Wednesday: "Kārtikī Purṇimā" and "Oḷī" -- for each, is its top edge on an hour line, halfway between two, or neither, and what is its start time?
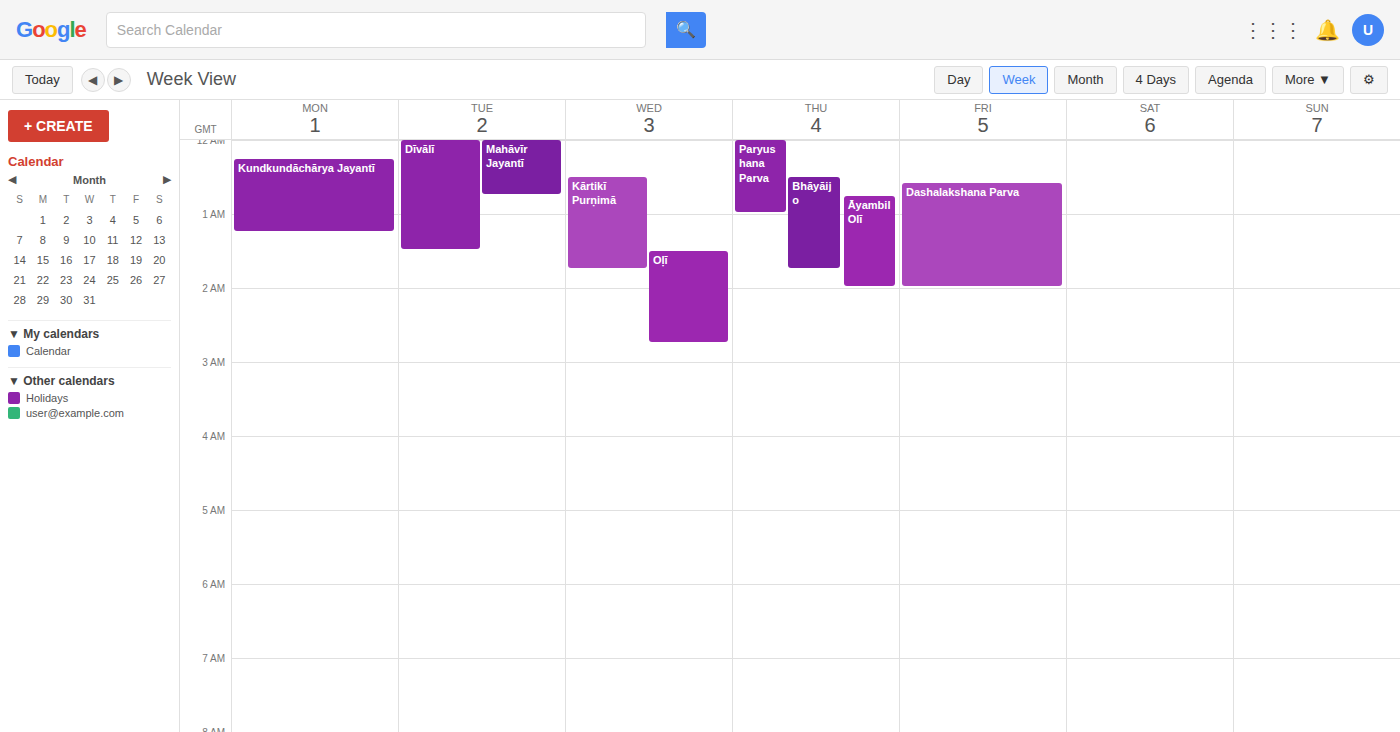
"Kārtikī Purṇimā": 12:30 AM, halfway between the 12 AM and 1 AM lines. "Oḷī": 1:30 AM, halfway between the 1 AM and 2 AM lines.